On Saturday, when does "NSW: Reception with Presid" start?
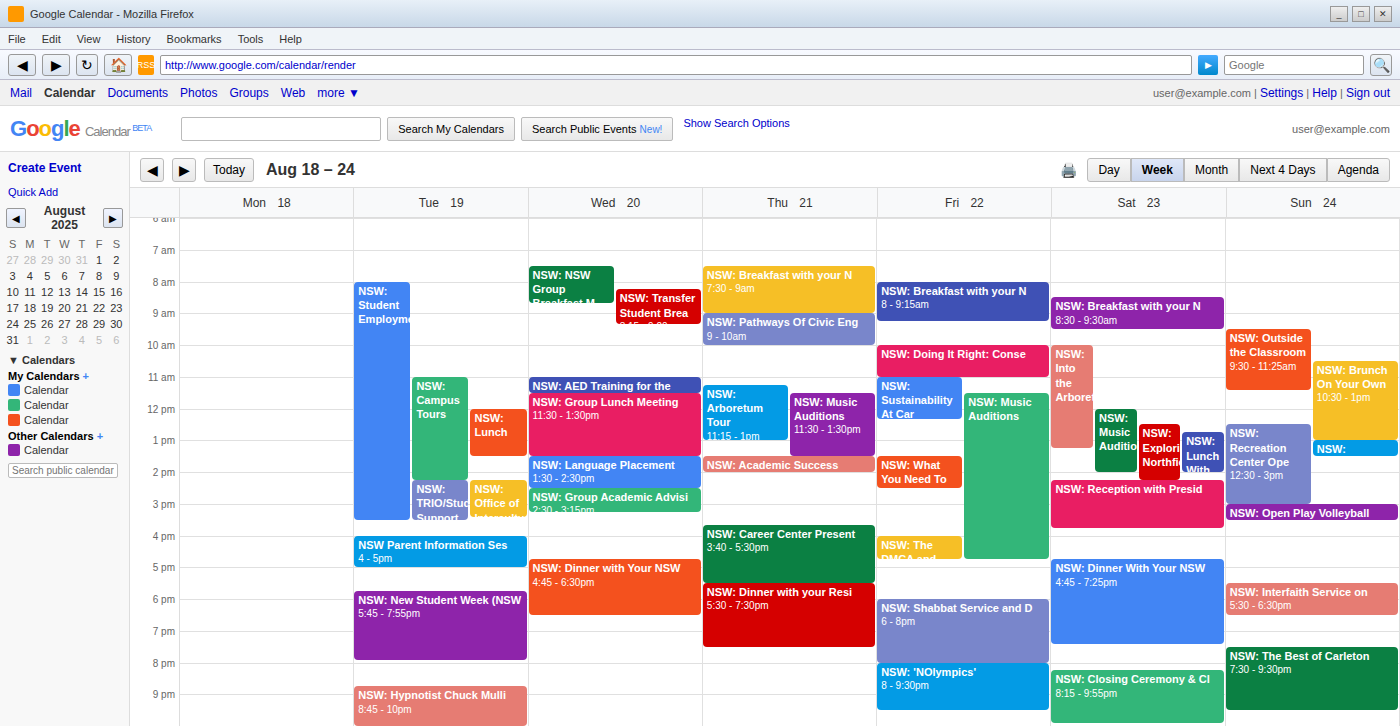
2:15 PM